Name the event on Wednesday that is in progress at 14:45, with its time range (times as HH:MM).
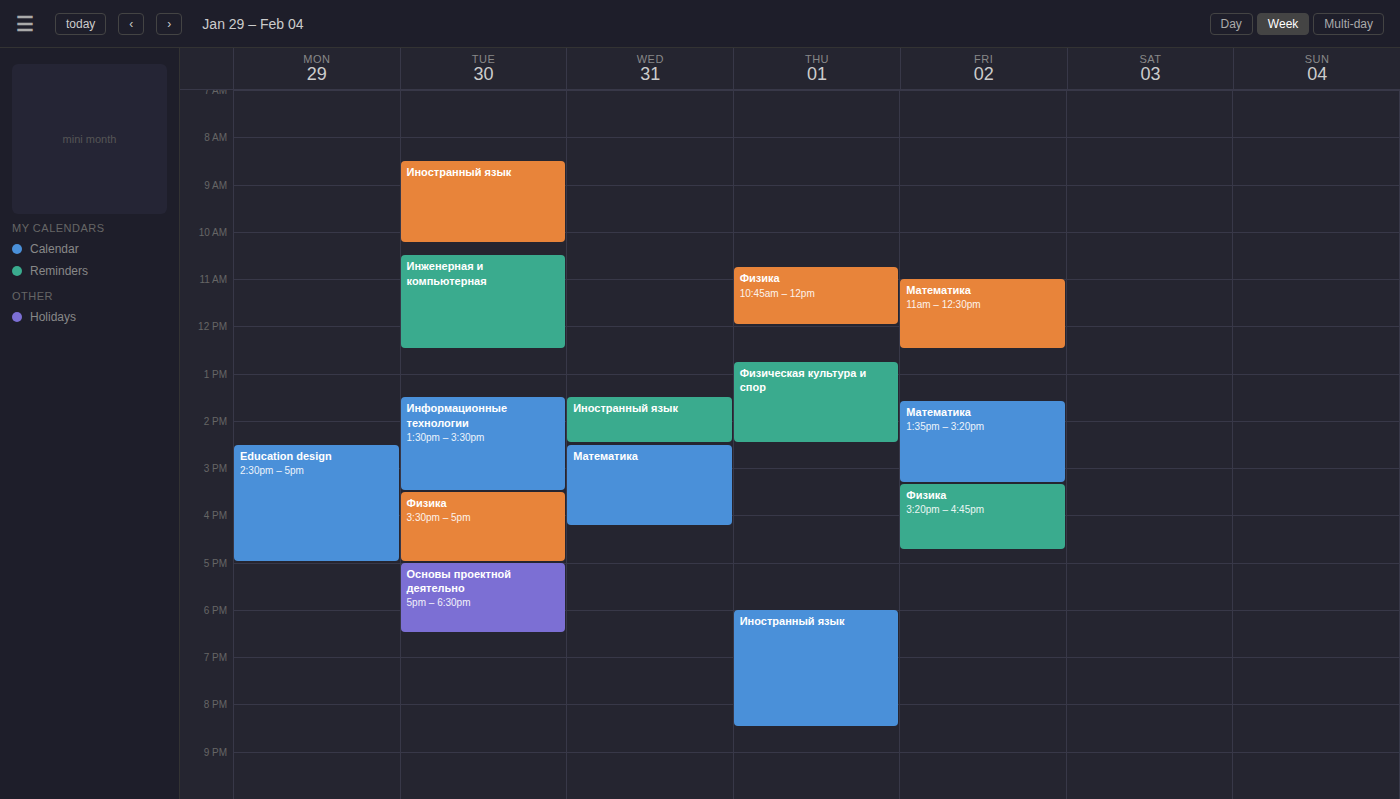
"Математика", 14:30 to 16:15